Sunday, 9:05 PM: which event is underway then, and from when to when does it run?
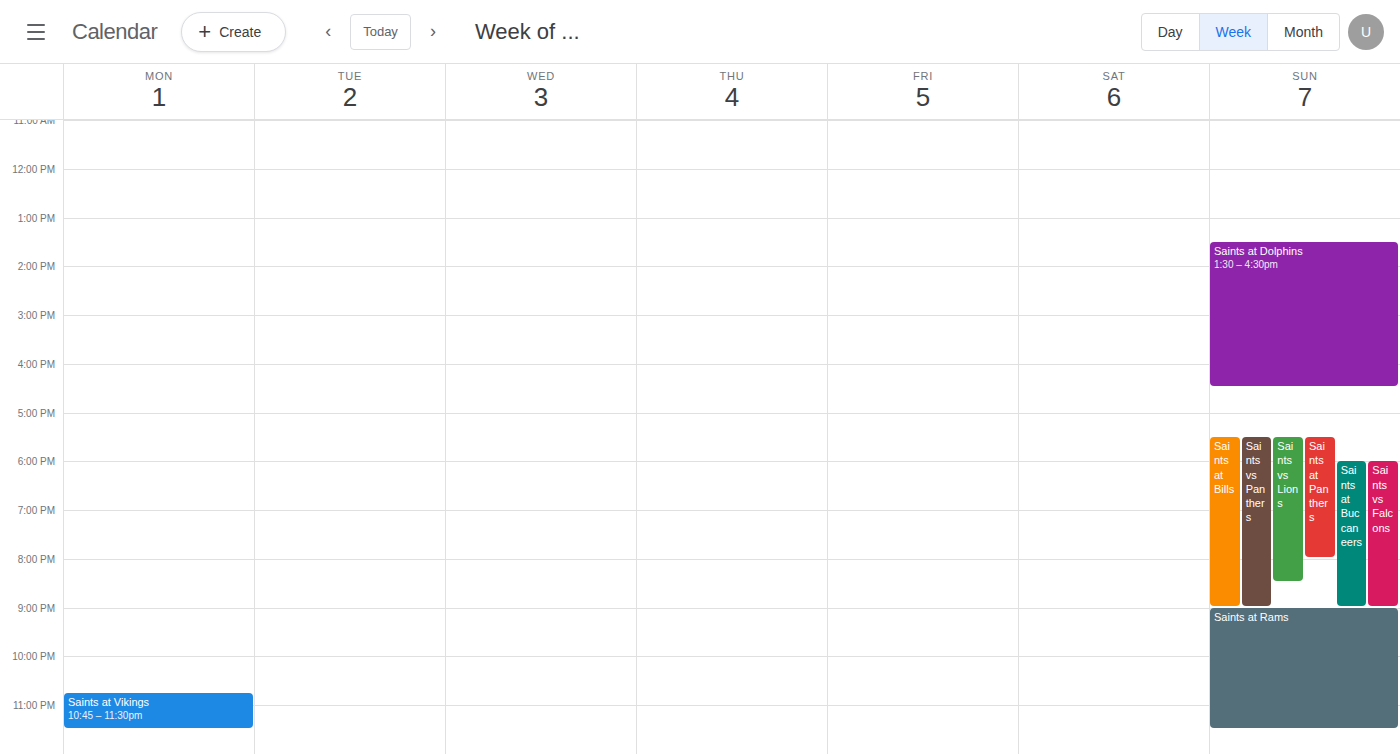
"Saints at Rams", 9:00 PM to 11:30 PM